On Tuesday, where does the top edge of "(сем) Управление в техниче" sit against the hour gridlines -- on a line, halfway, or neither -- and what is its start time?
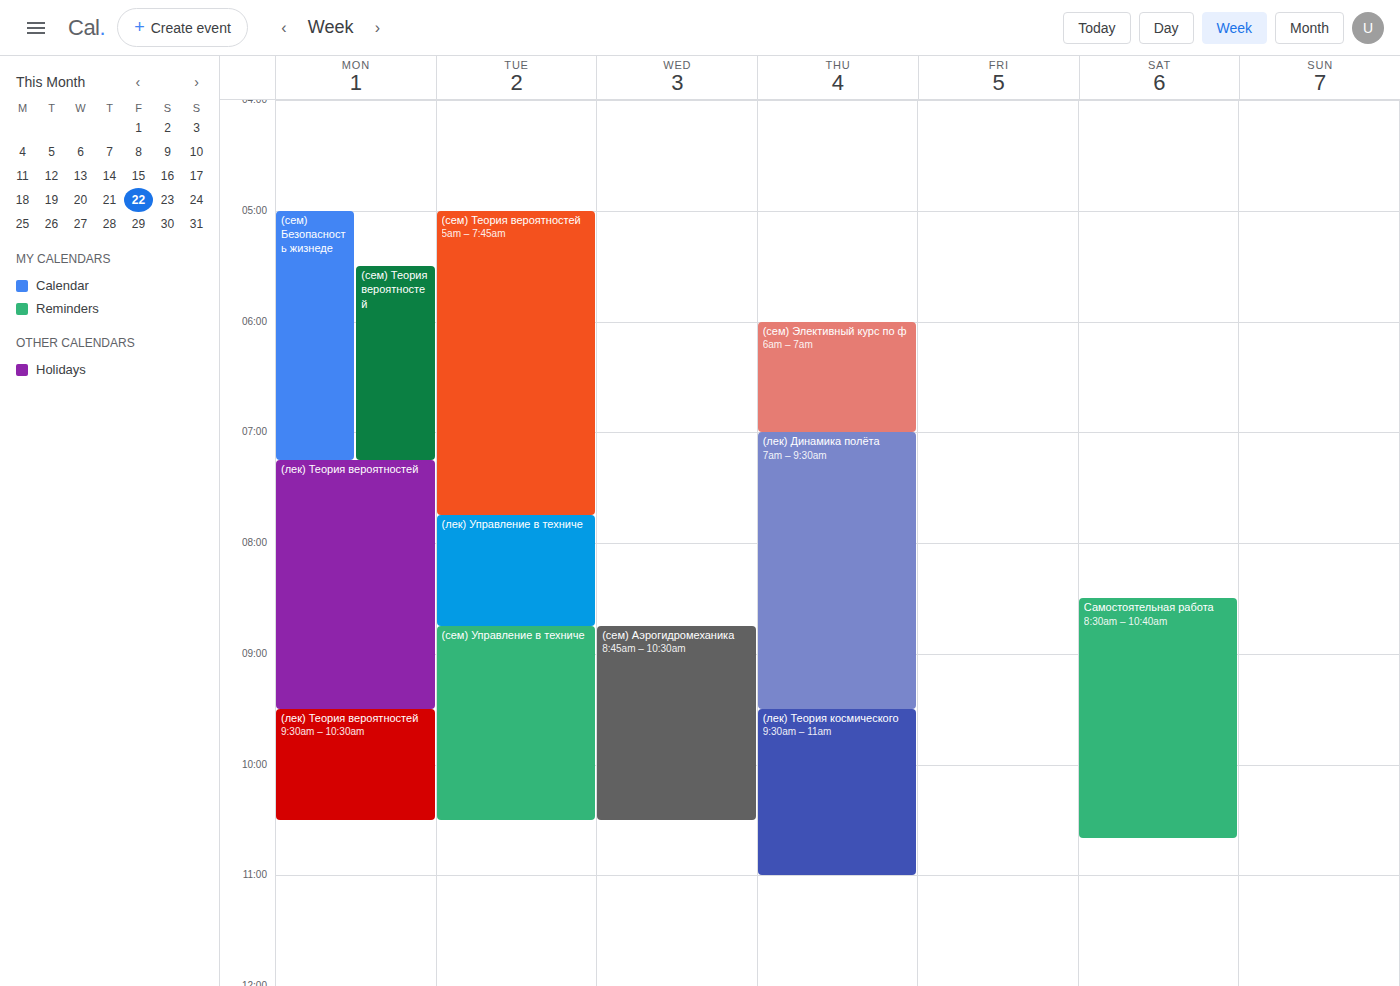
8:45 AM -- neither: three quarters of the way from the 8 AM line to the 9 AM line.